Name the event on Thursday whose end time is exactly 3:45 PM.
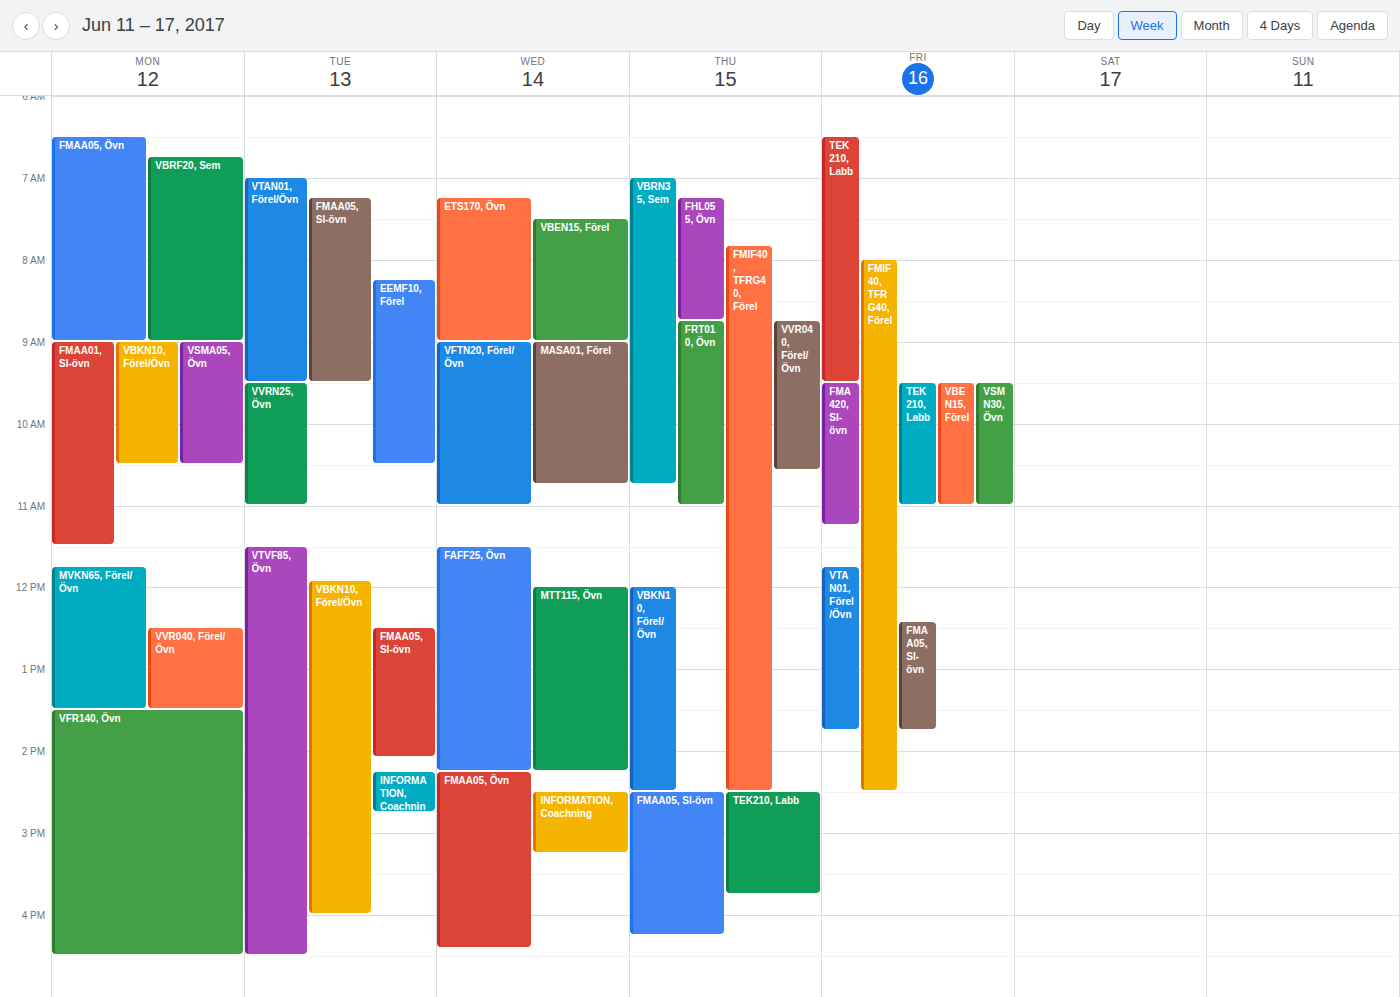
"TEK210, Labb"